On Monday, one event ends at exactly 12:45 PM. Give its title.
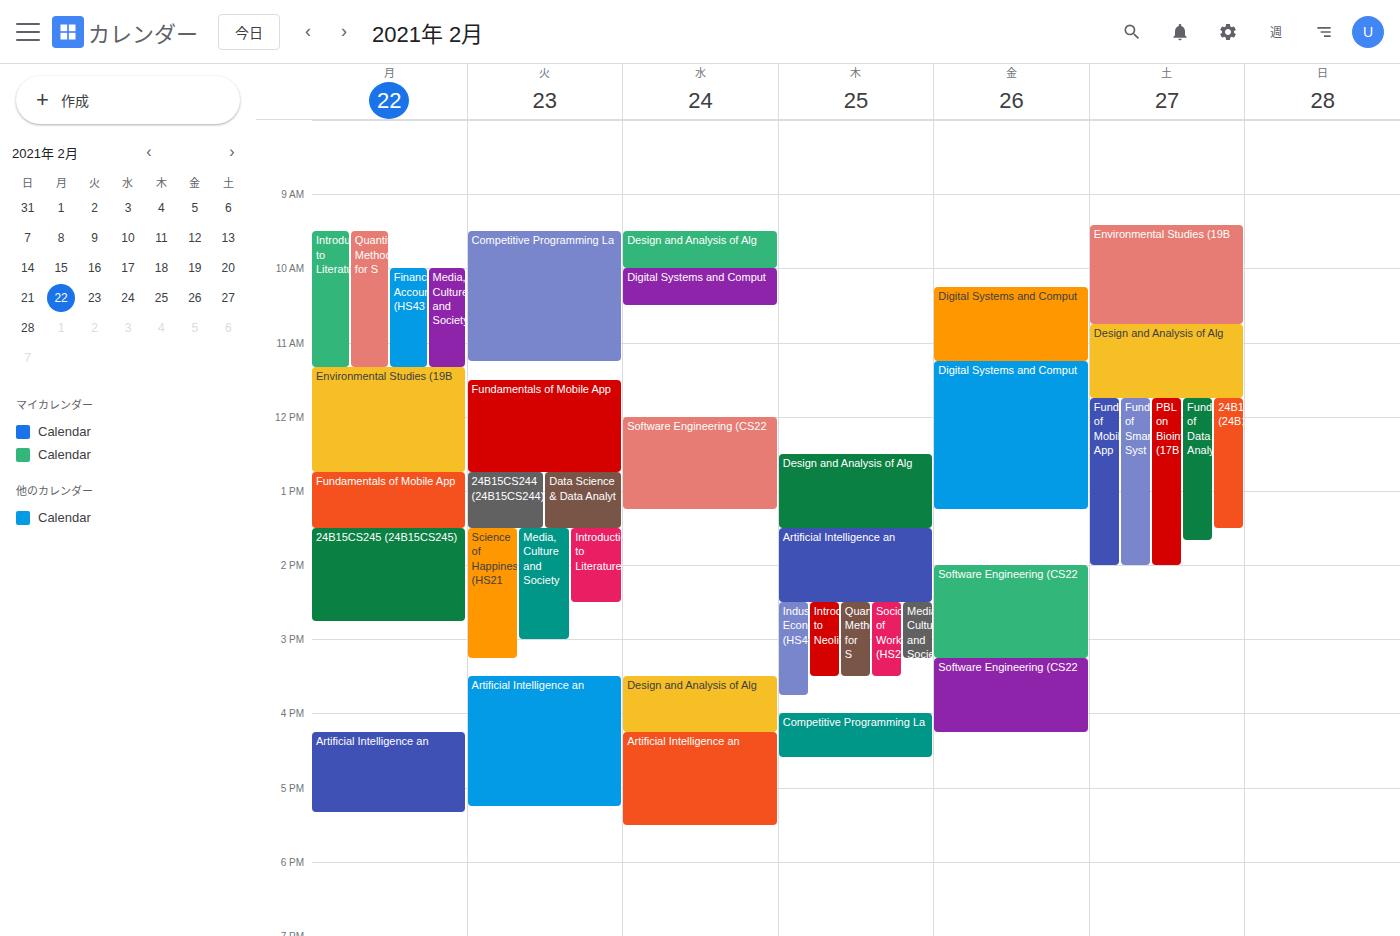
"Environmental Studies (19B"